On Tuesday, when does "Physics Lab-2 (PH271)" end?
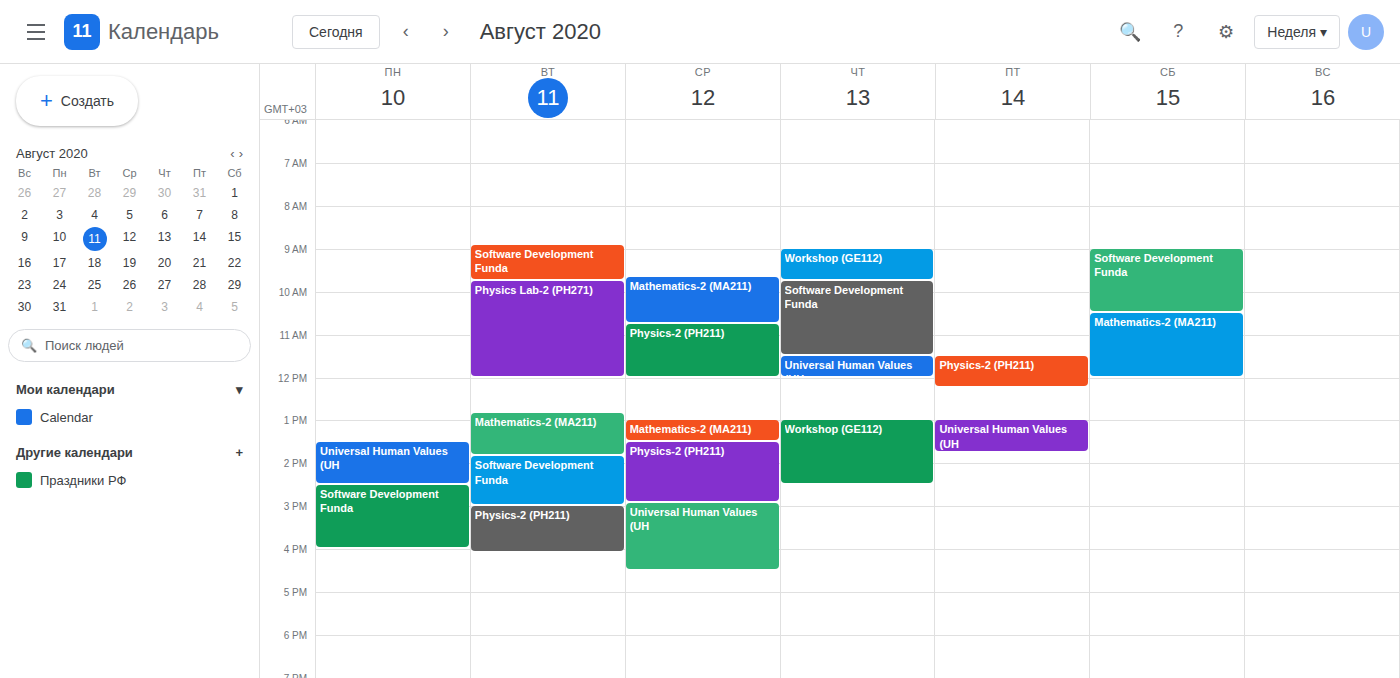
12:00 PM